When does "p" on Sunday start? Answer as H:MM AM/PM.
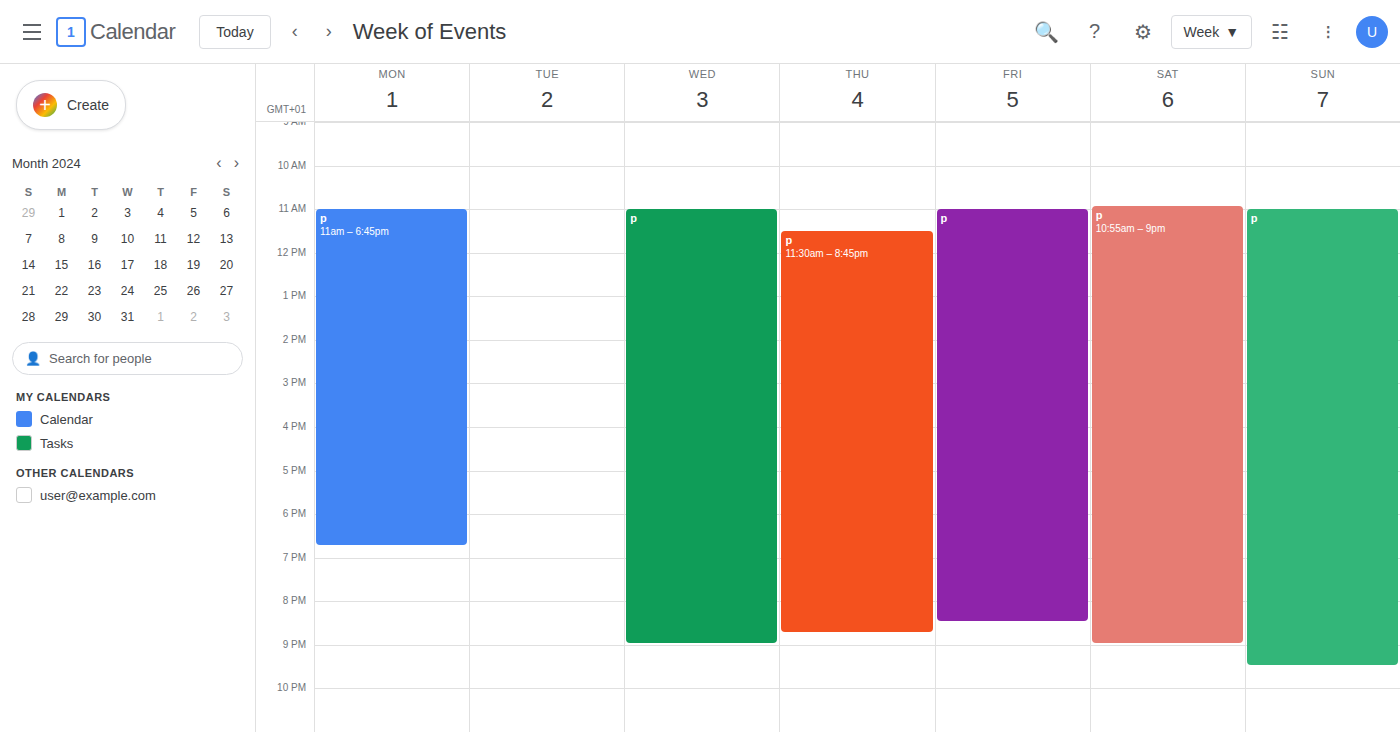
11:00 AM